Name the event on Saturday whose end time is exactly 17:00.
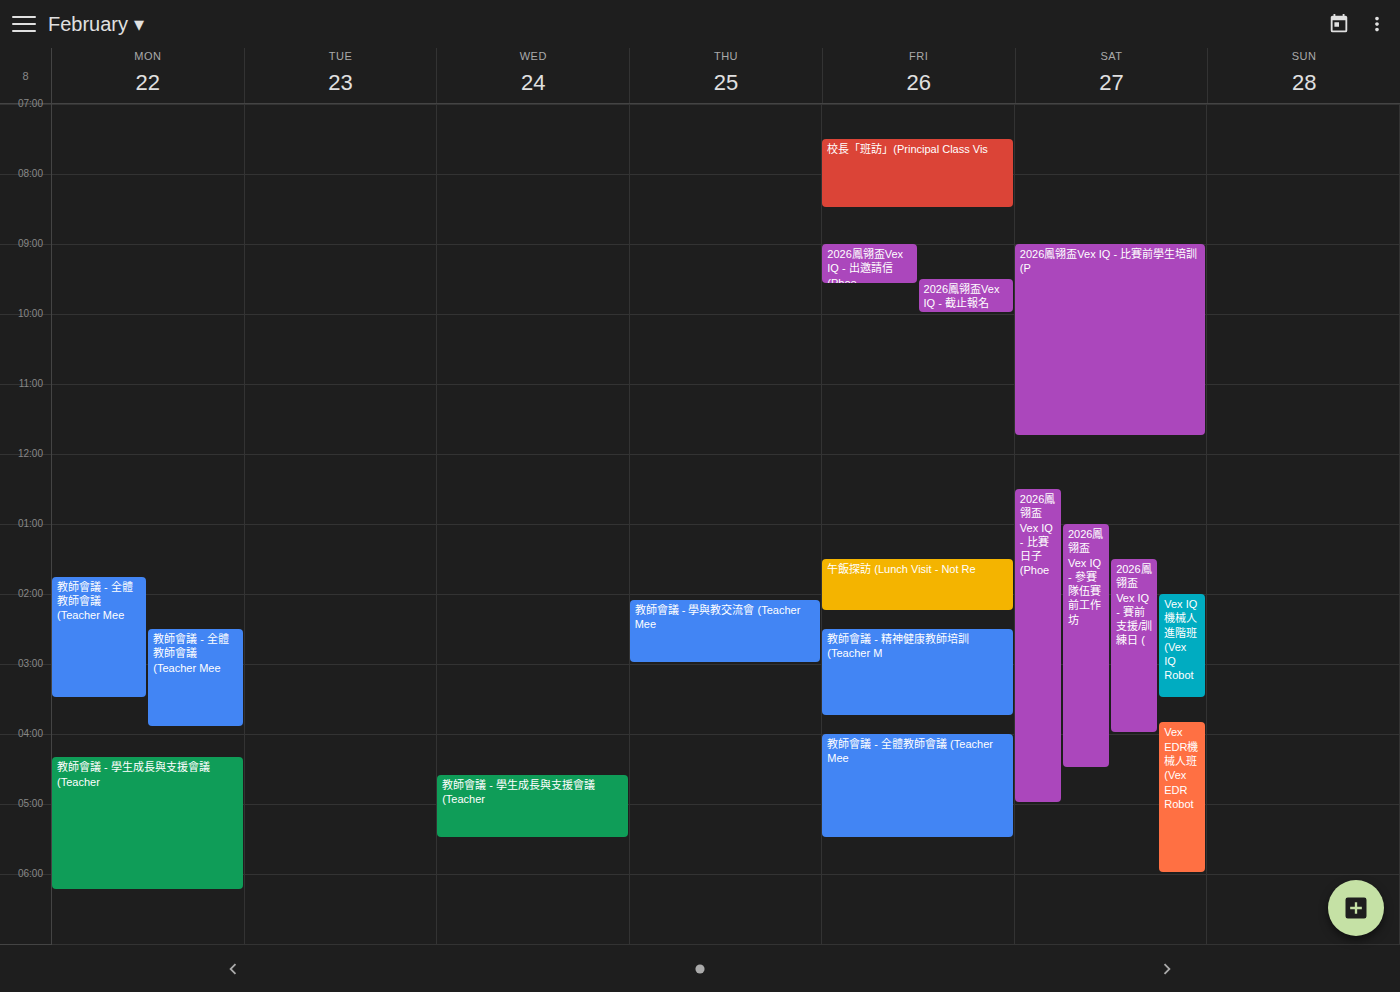
"2026鳳翎盃Vex IQ - 比賽日子 (Phoe"